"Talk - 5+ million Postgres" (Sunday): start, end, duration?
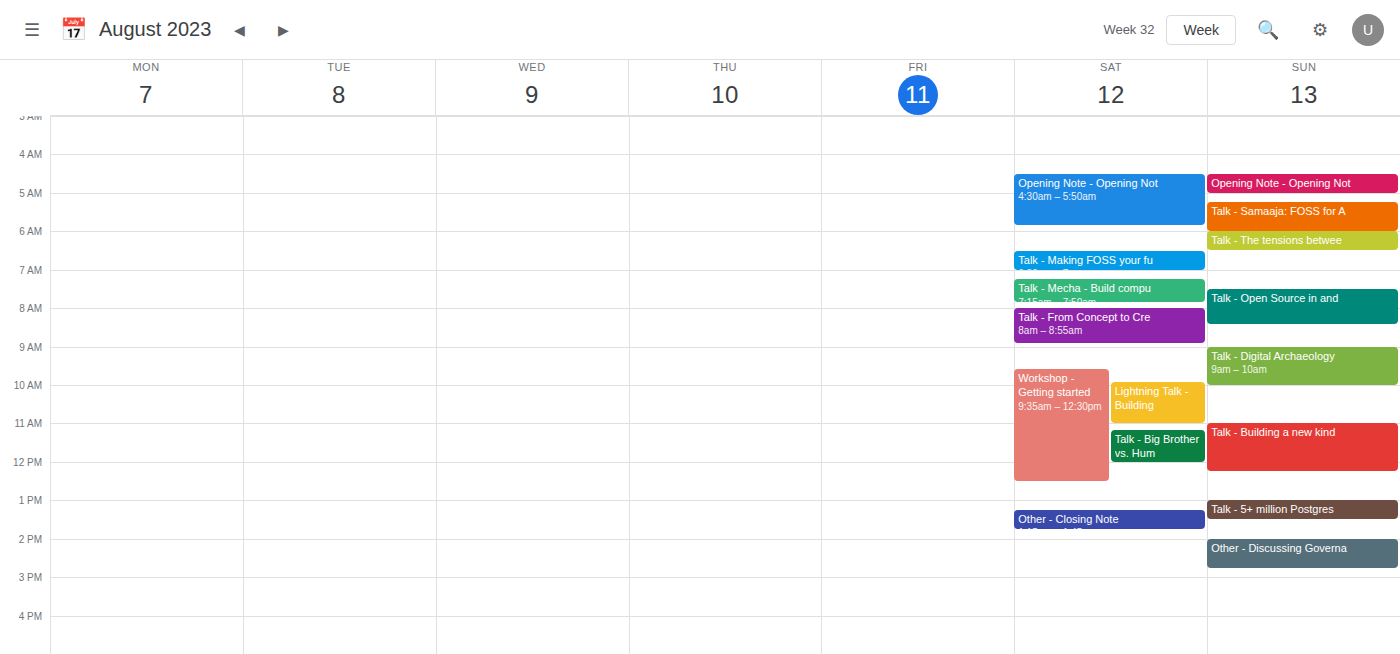
13:00 to 13:30, 30 minutes